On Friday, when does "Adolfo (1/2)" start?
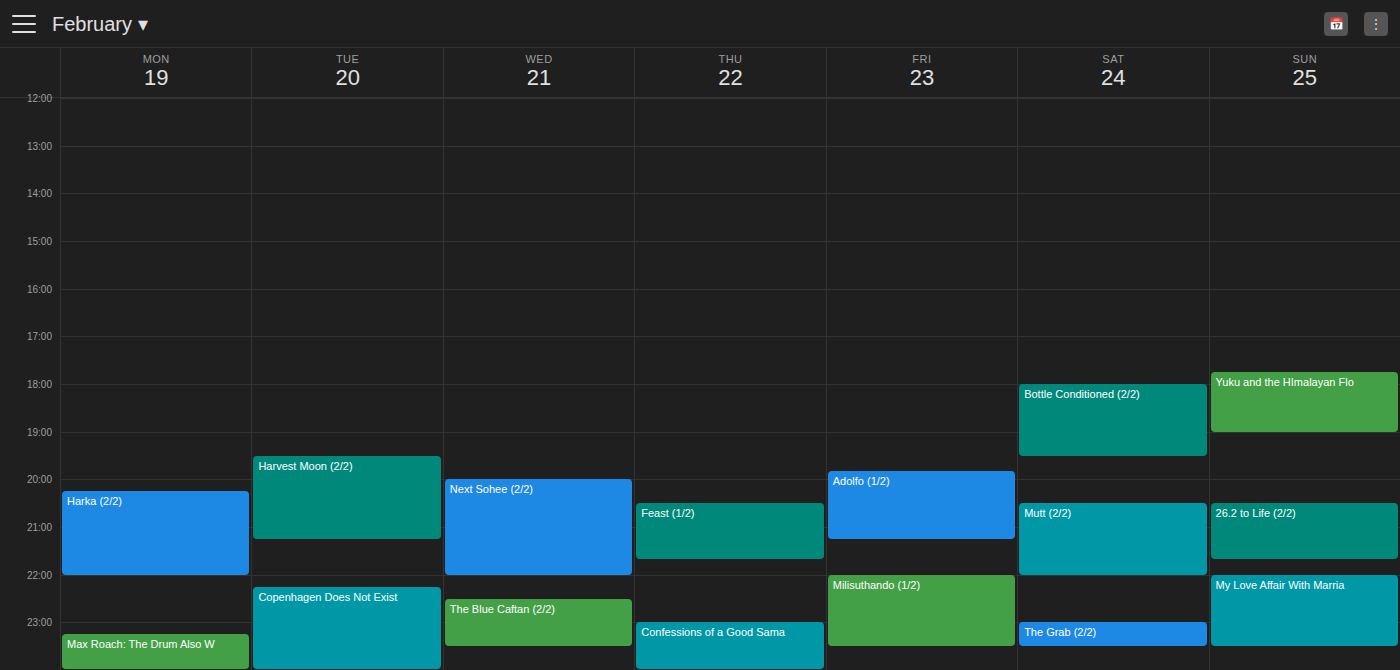
7:50 PM